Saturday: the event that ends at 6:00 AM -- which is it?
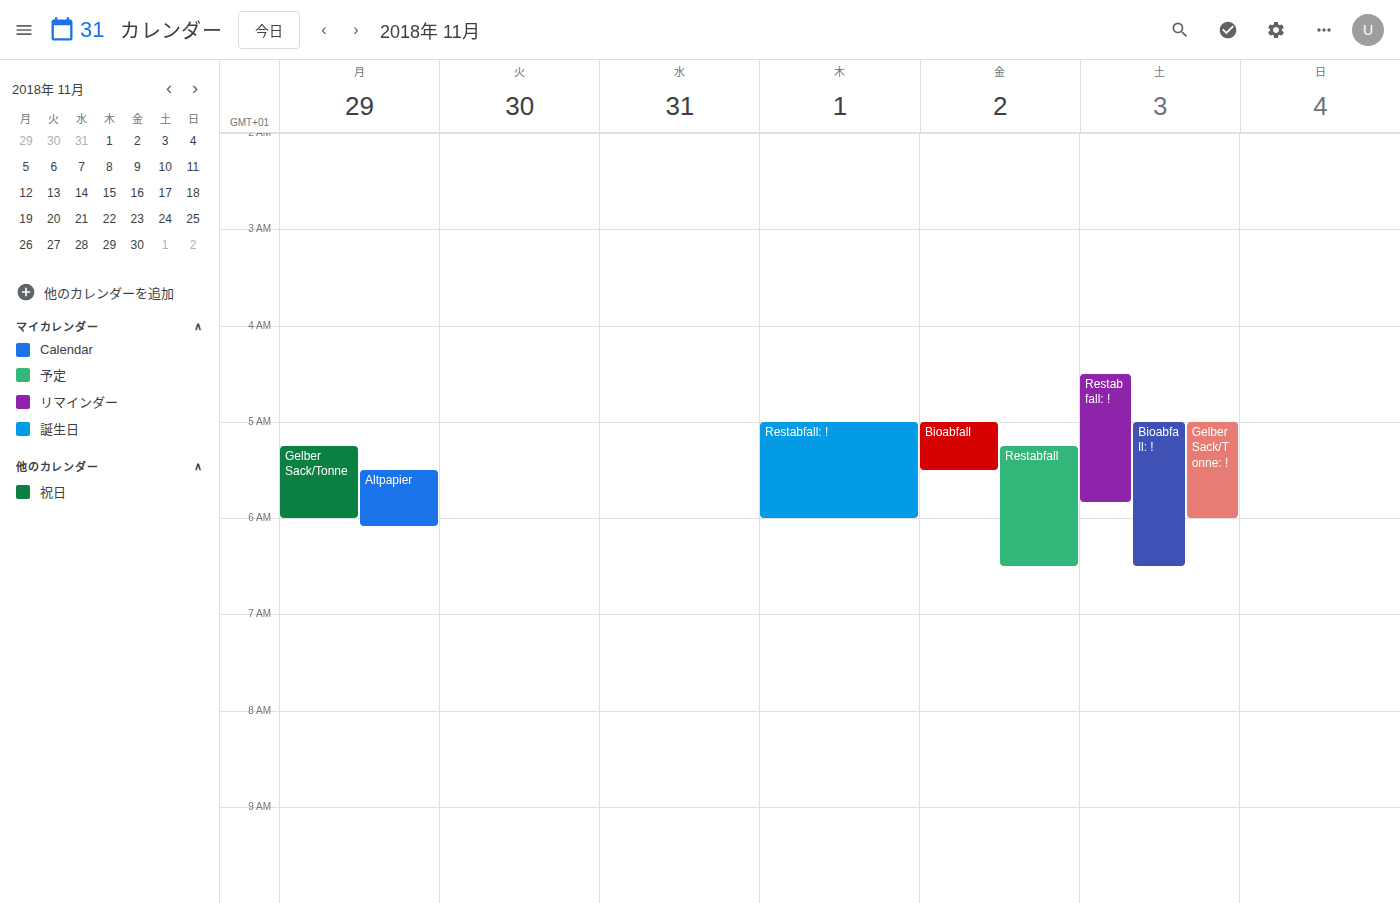
"Gelber Sack/Tonne: !"